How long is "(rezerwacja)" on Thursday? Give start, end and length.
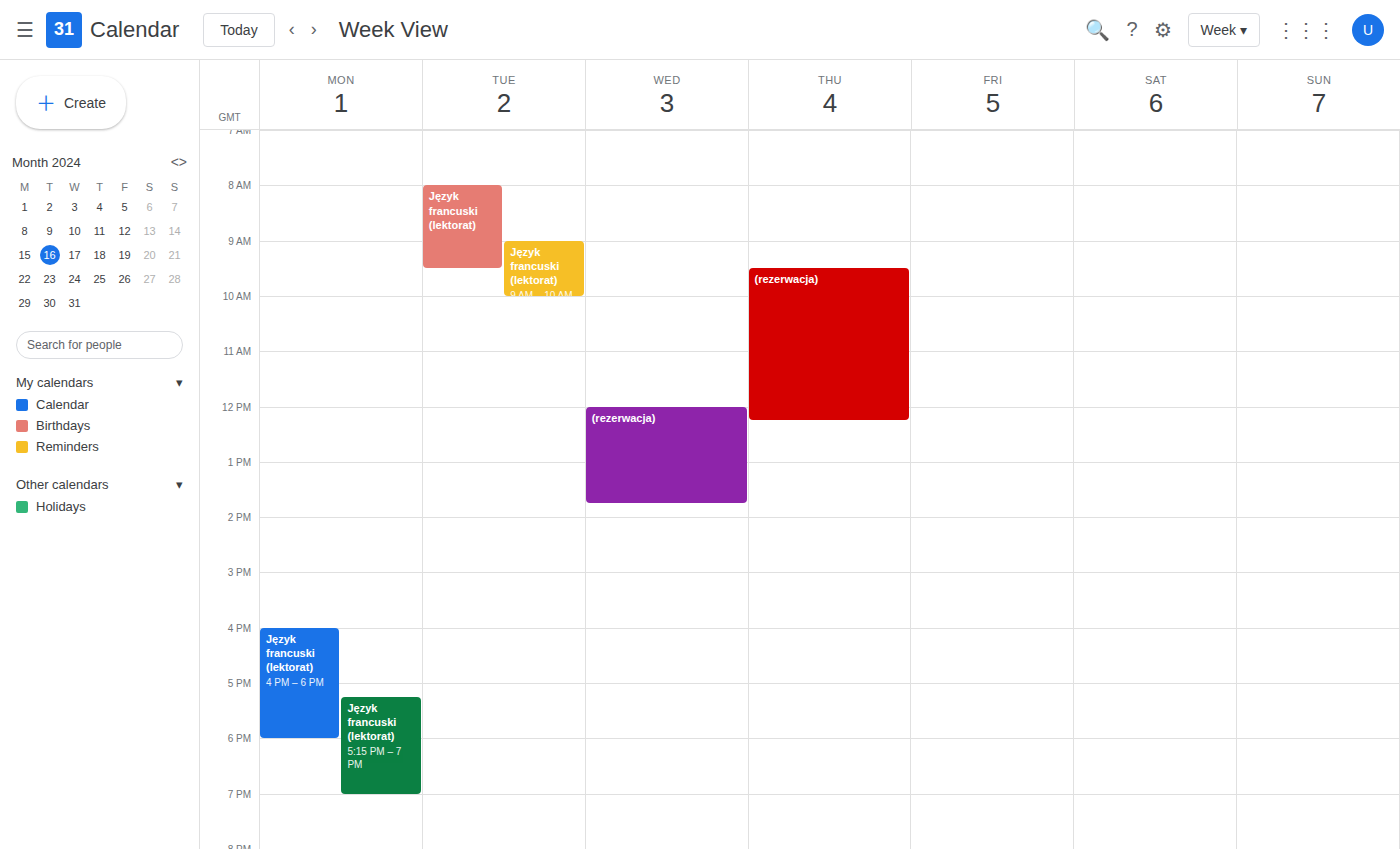
9:30 AM to 12:15 PM, 2 hours 45 minutes